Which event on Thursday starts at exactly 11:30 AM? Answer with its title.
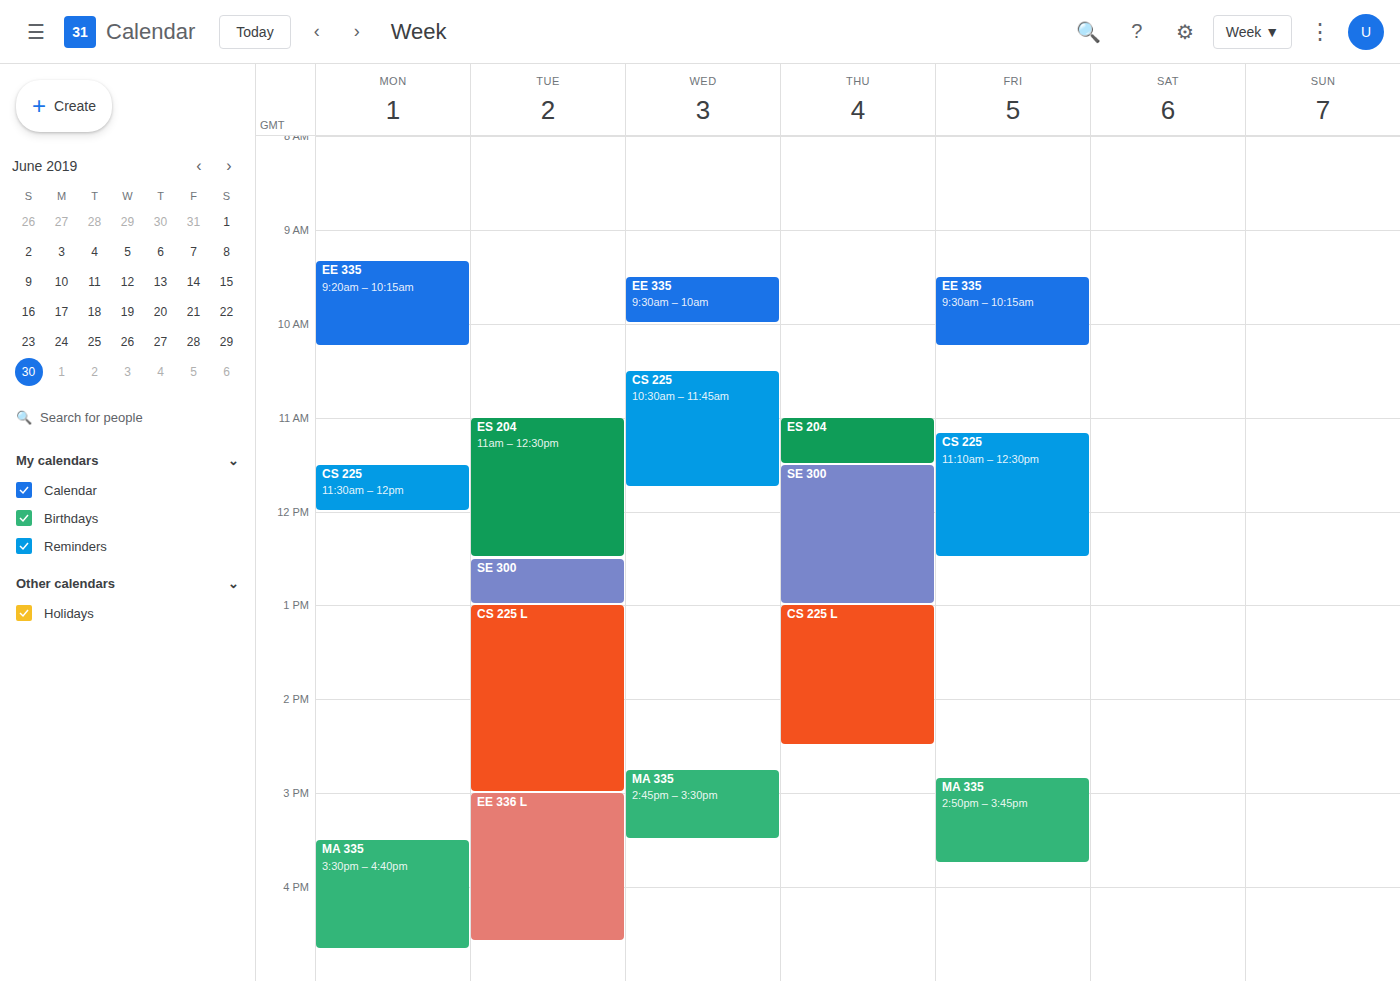
"SE 300"